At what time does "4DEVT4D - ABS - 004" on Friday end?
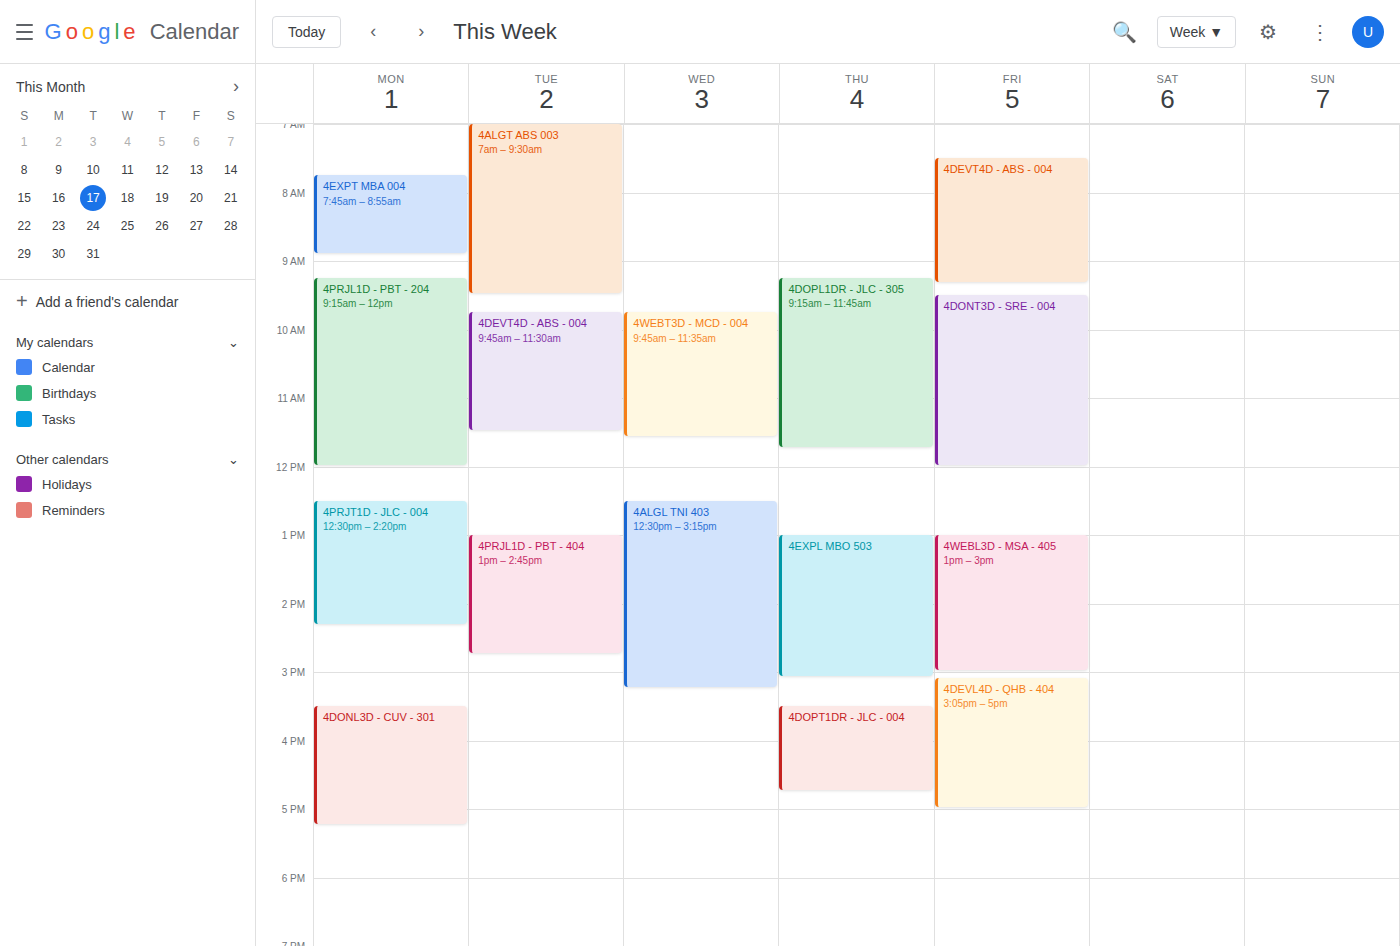
9:20 AM